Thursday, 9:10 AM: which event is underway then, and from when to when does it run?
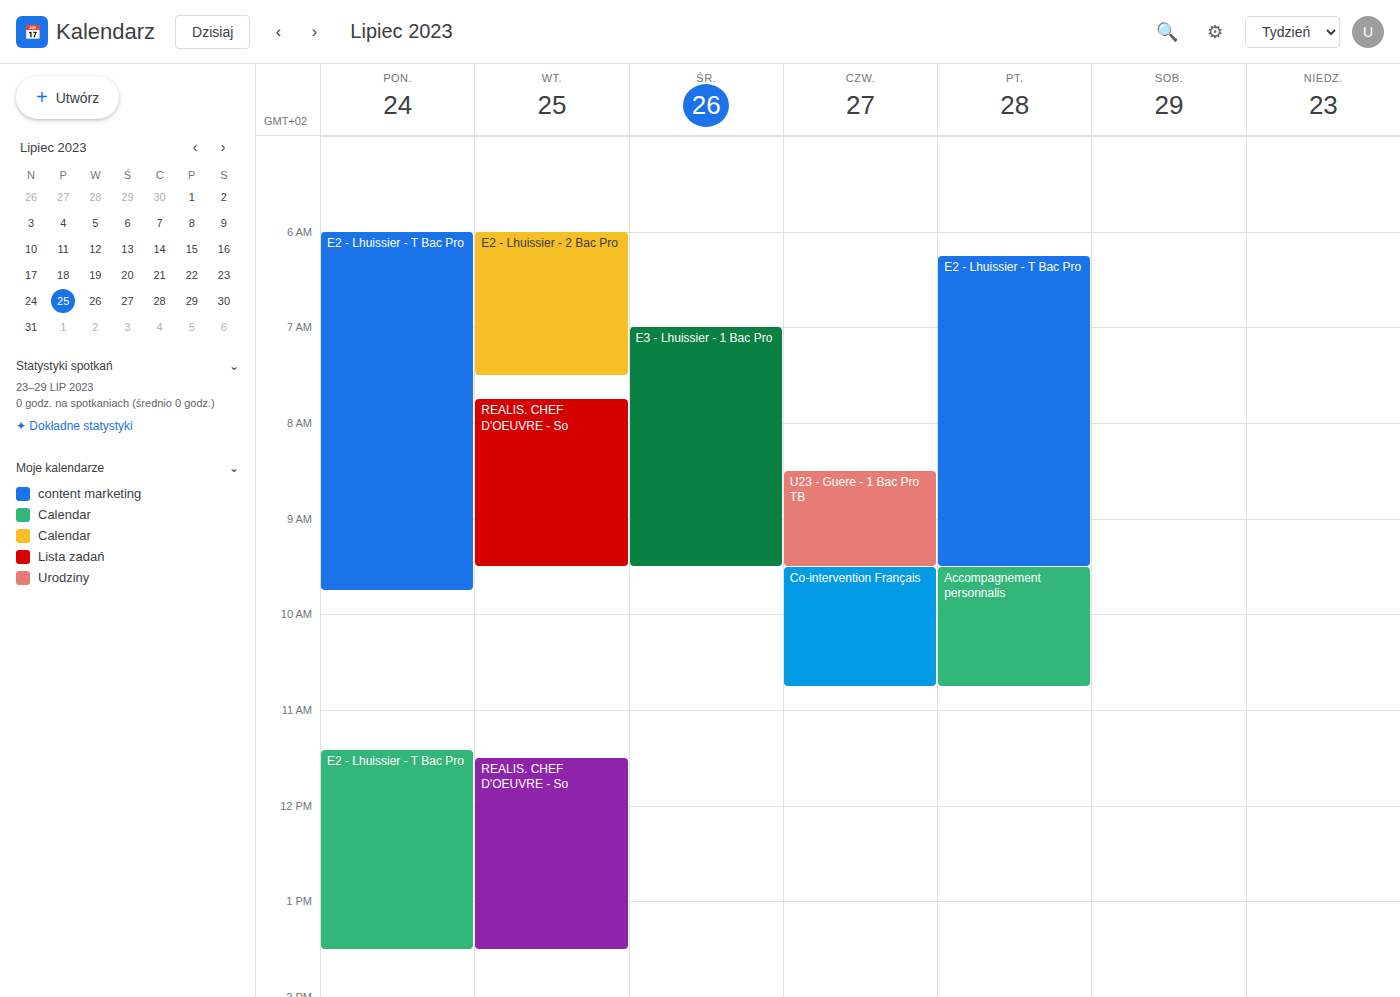
"U23 - Guere - 1 Bac Pro TB", 8:30 AM to 9:30 AM